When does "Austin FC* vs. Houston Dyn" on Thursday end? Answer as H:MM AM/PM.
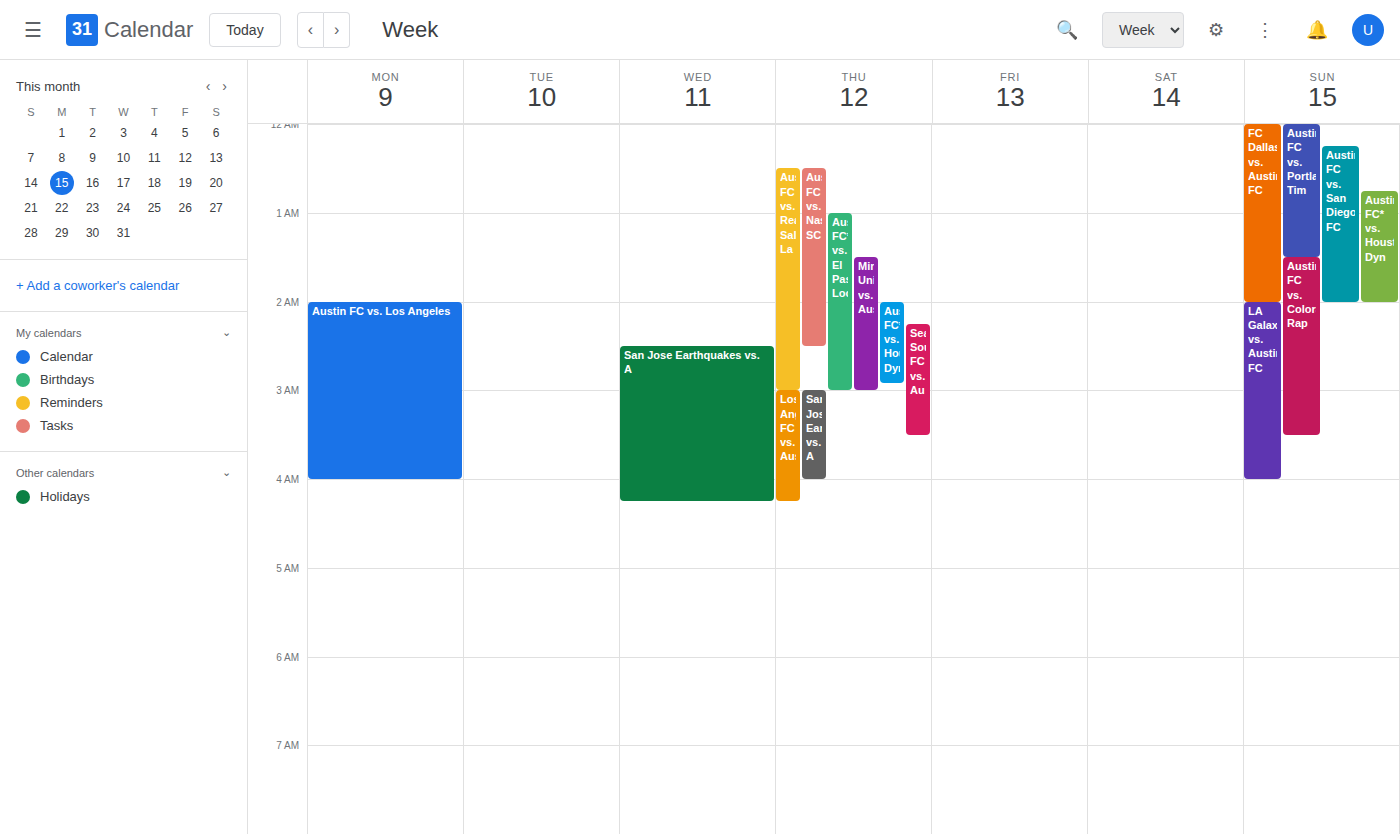
2:55 AM